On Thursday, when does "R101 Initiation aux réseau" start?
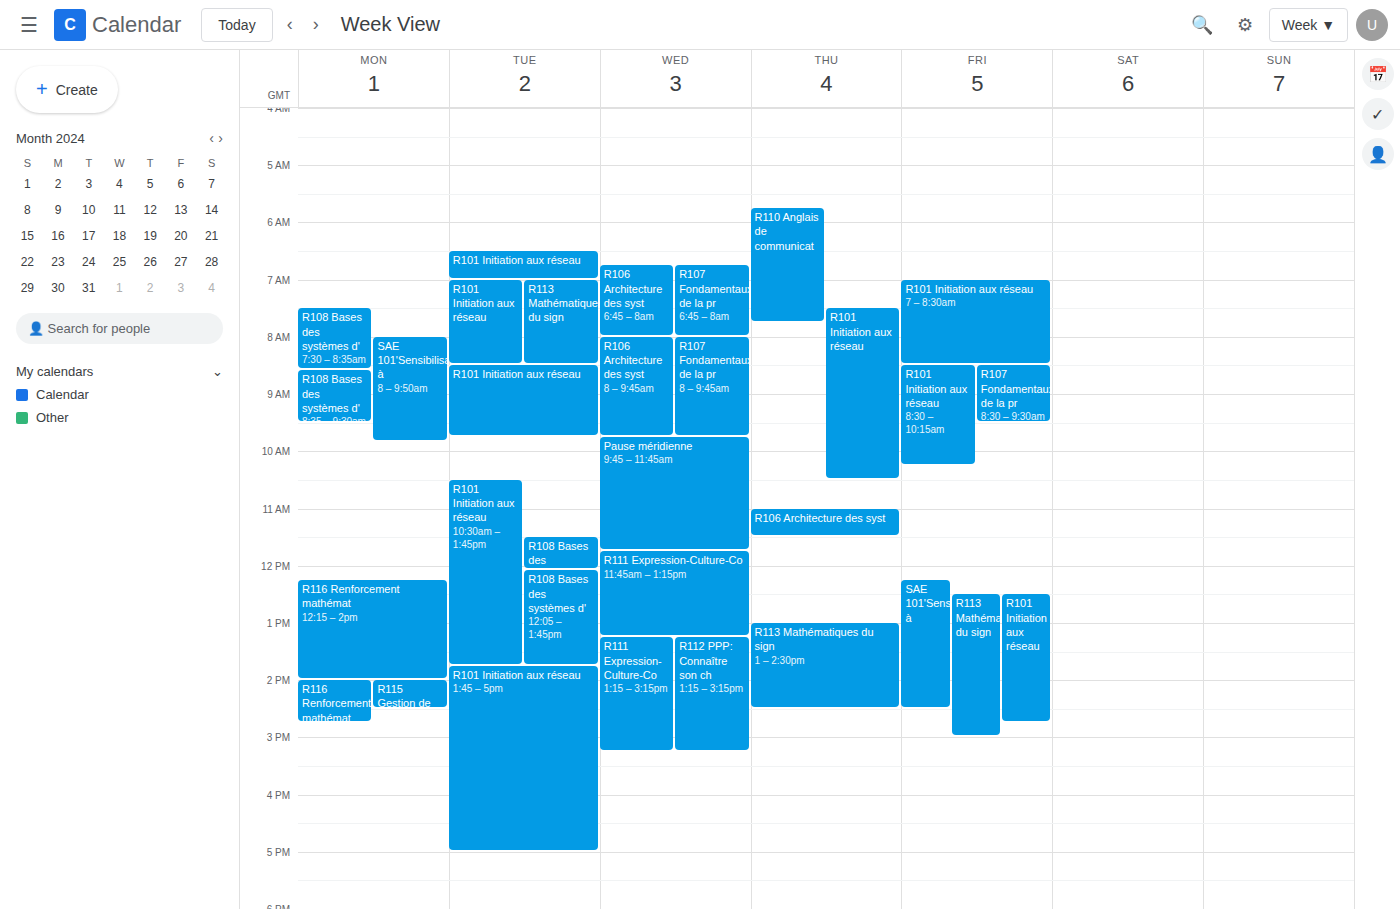
07:30